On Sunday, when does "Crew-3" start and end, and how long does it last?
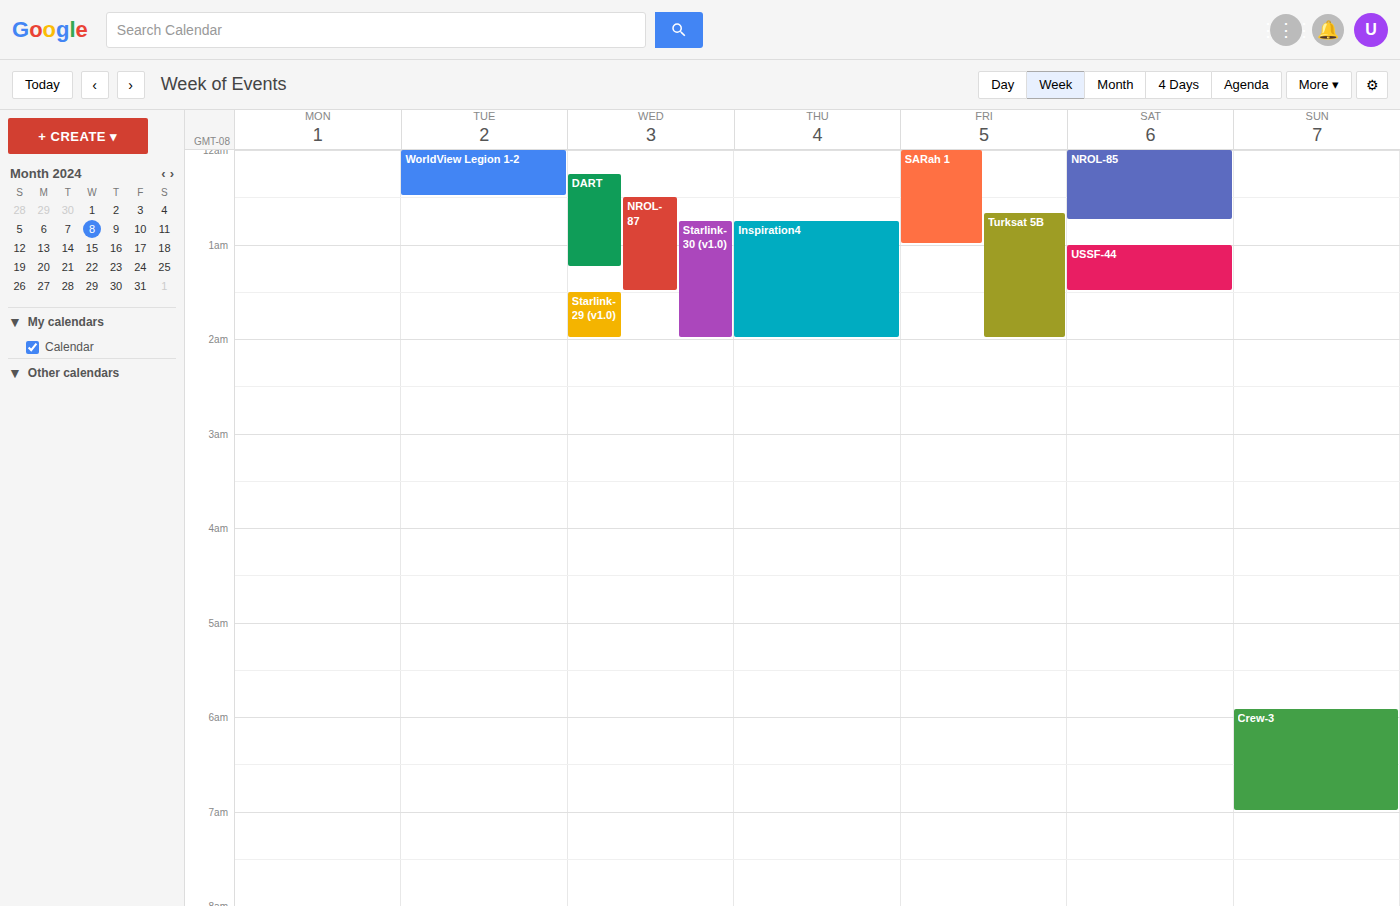
5:55 AM to 7:00 AM, 1 hour 5 minutes